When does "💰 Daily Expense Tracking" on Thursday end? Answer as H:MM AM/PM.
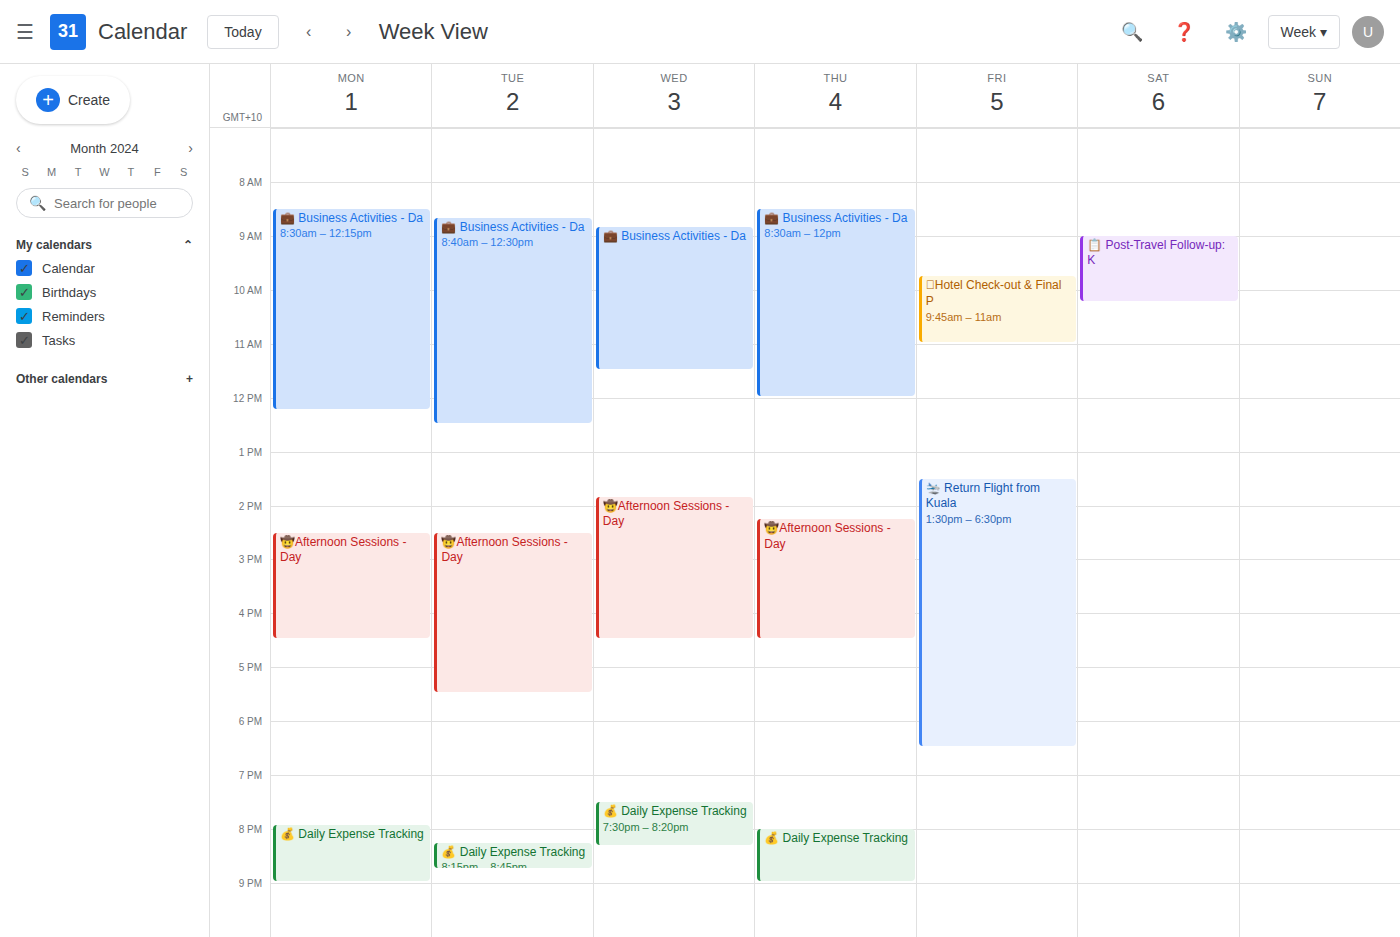
9:00 PM